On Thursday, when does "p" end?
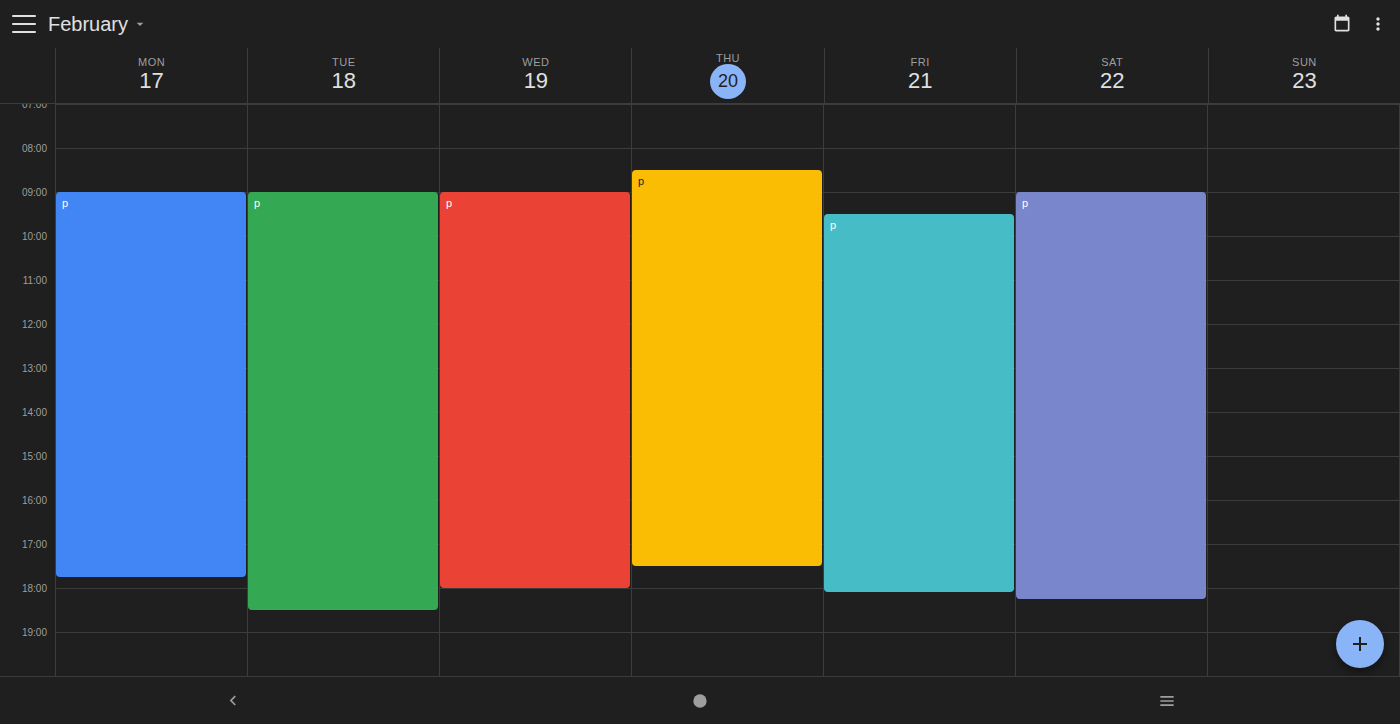
5:30 PM